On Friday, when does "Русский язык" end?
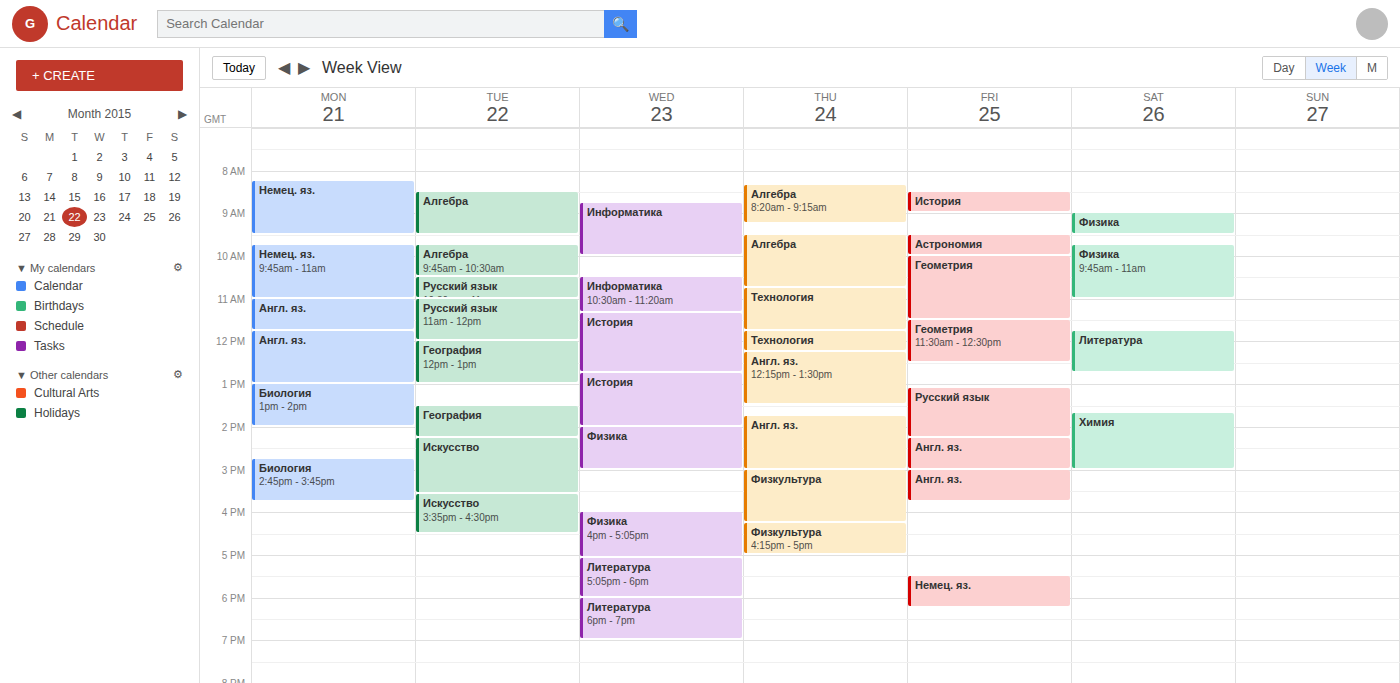
14:15